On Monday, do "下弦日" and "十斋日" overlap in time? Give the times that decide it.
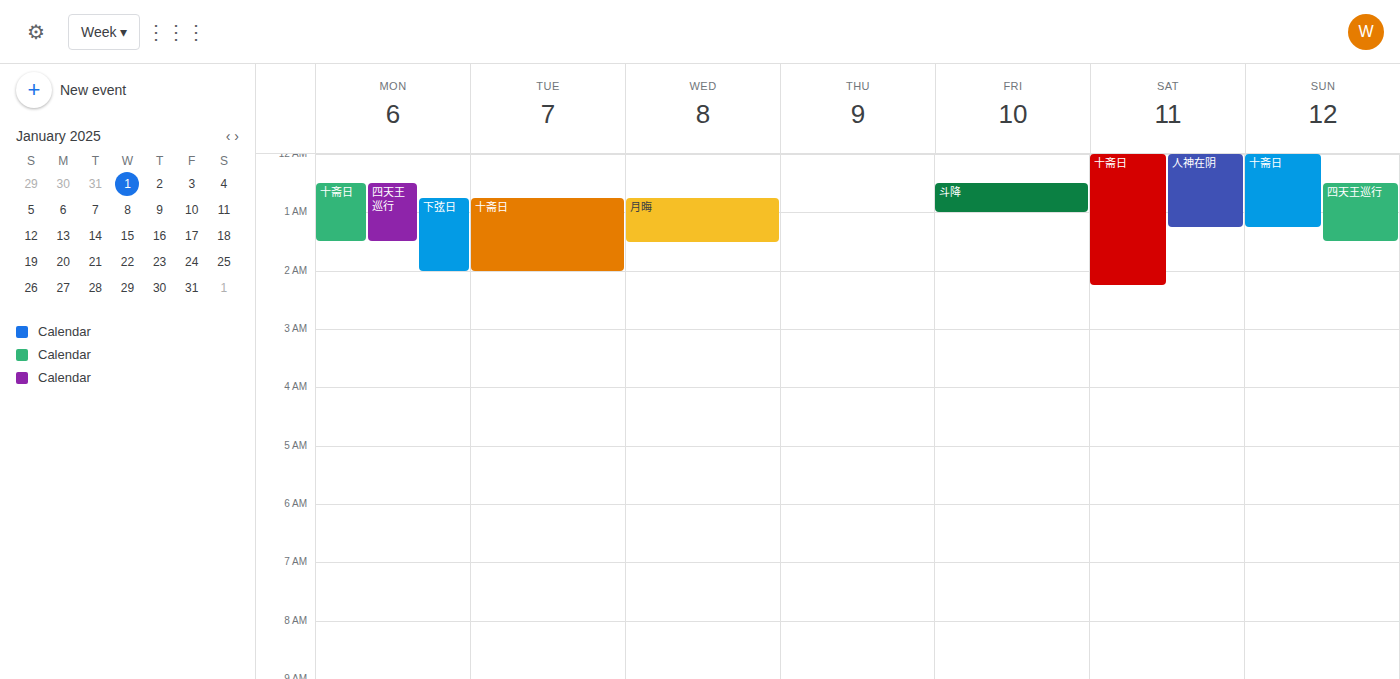
"下弦日" starts at 12:45 AM, before "十斋日" ends at 1:30 AM -- they overlap.